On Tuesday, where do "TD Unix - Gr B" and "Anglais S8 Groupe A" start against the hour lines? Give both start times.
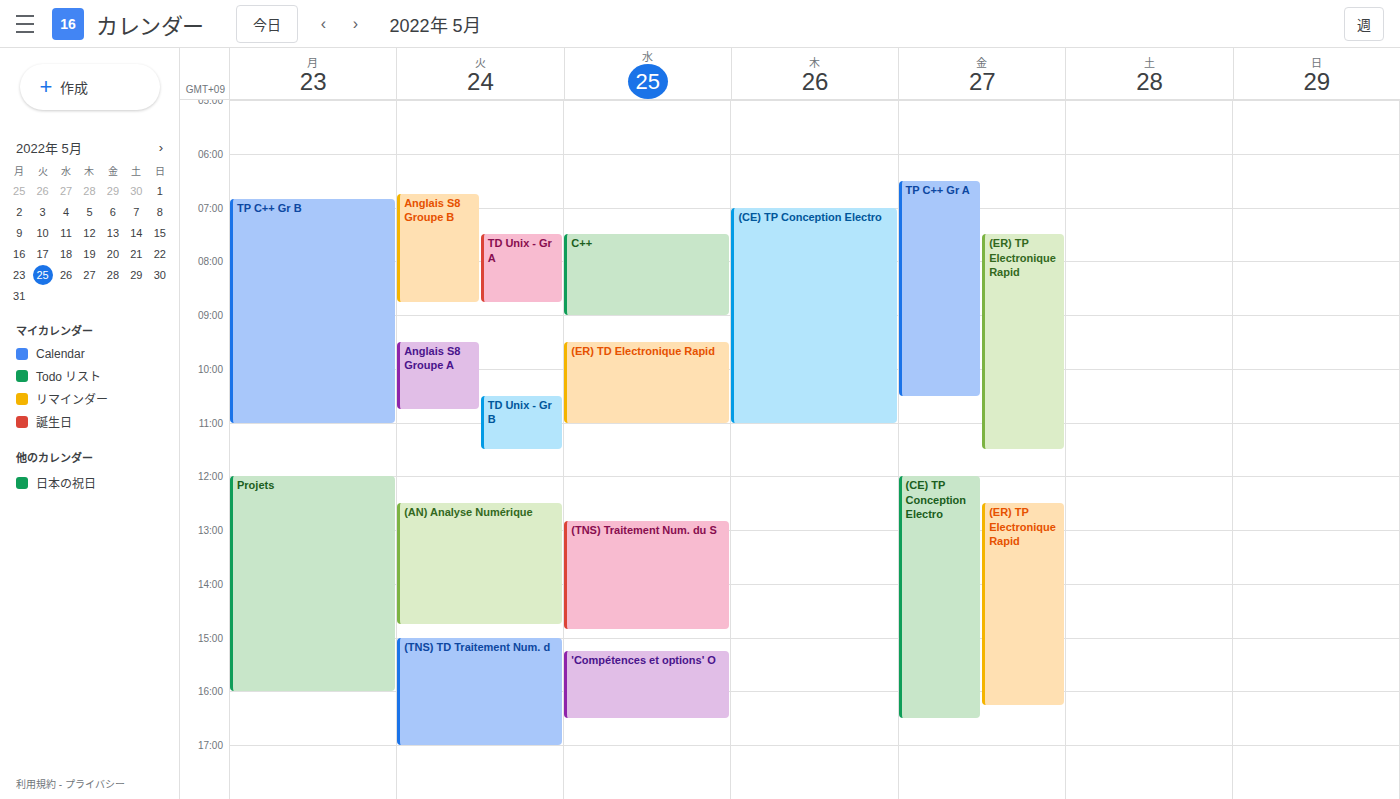
"TD Unix - Gr B": 10:30 AM, halfway between the 10 AM and 11 AM lines. "Anglais S8 Groupe A": 9:30 AM, halfway between the 9 AM and 10 AM lines.